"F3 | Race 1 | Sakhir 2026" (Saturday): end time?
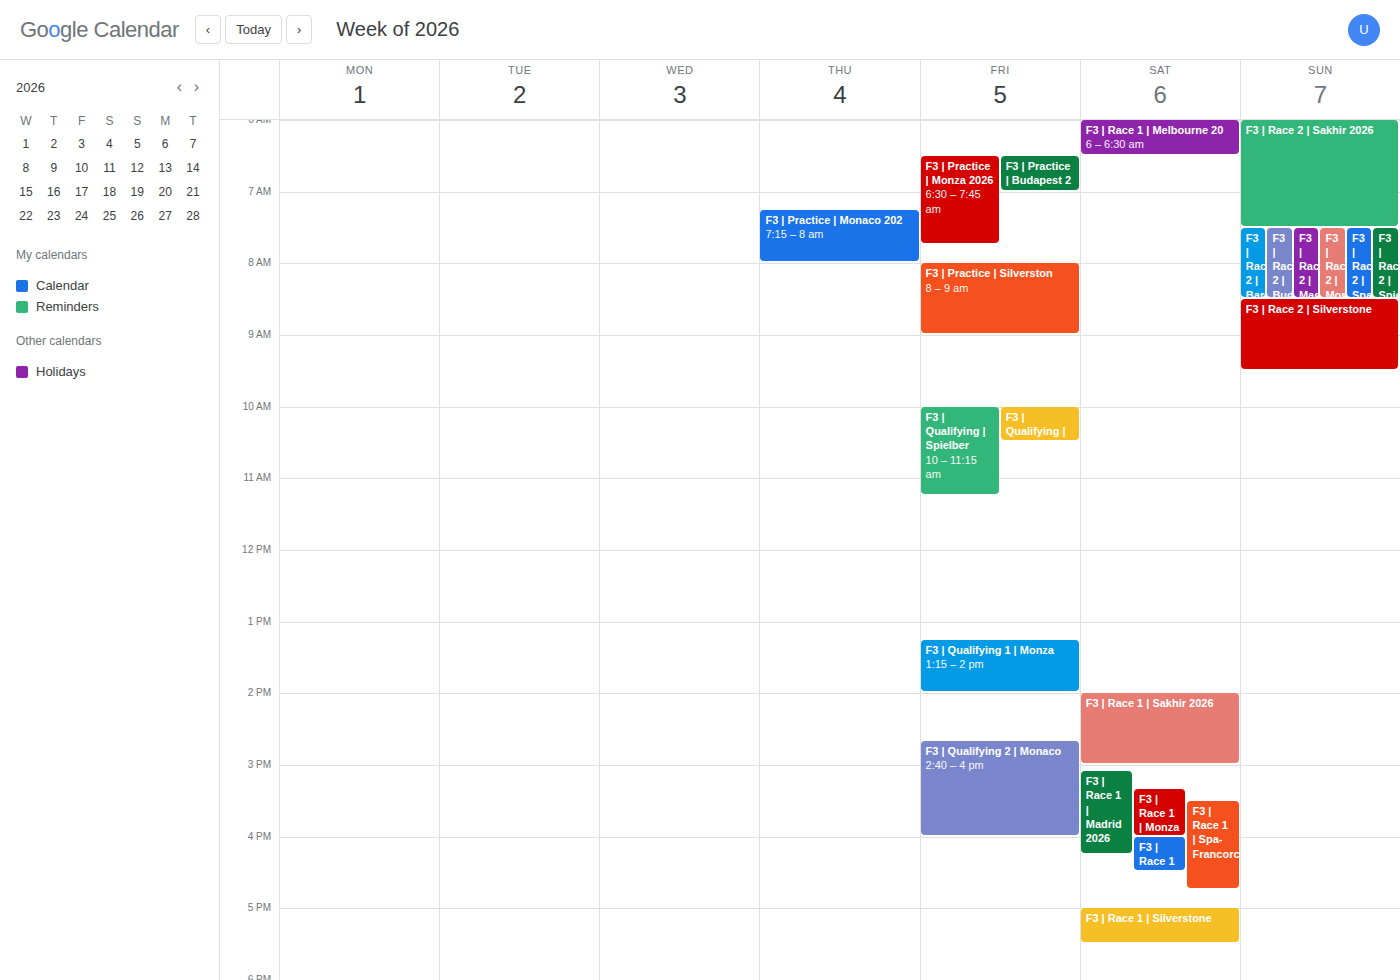
3:00 PM